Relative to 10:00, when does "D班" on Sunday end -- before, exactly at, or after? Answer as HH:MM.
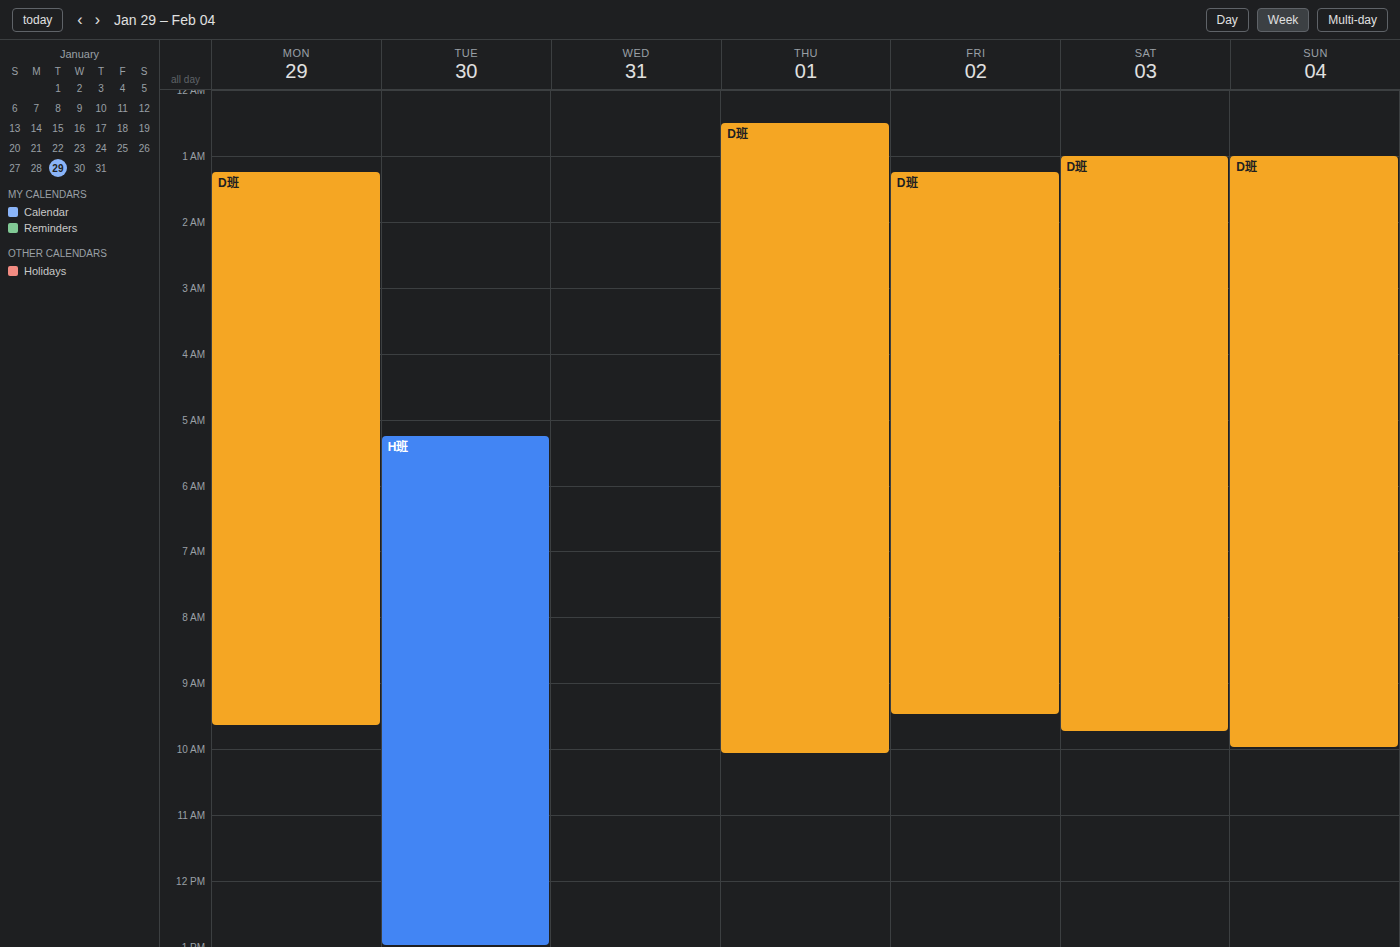
10:00 -- exactly at 10:00, on the 10:00 line.